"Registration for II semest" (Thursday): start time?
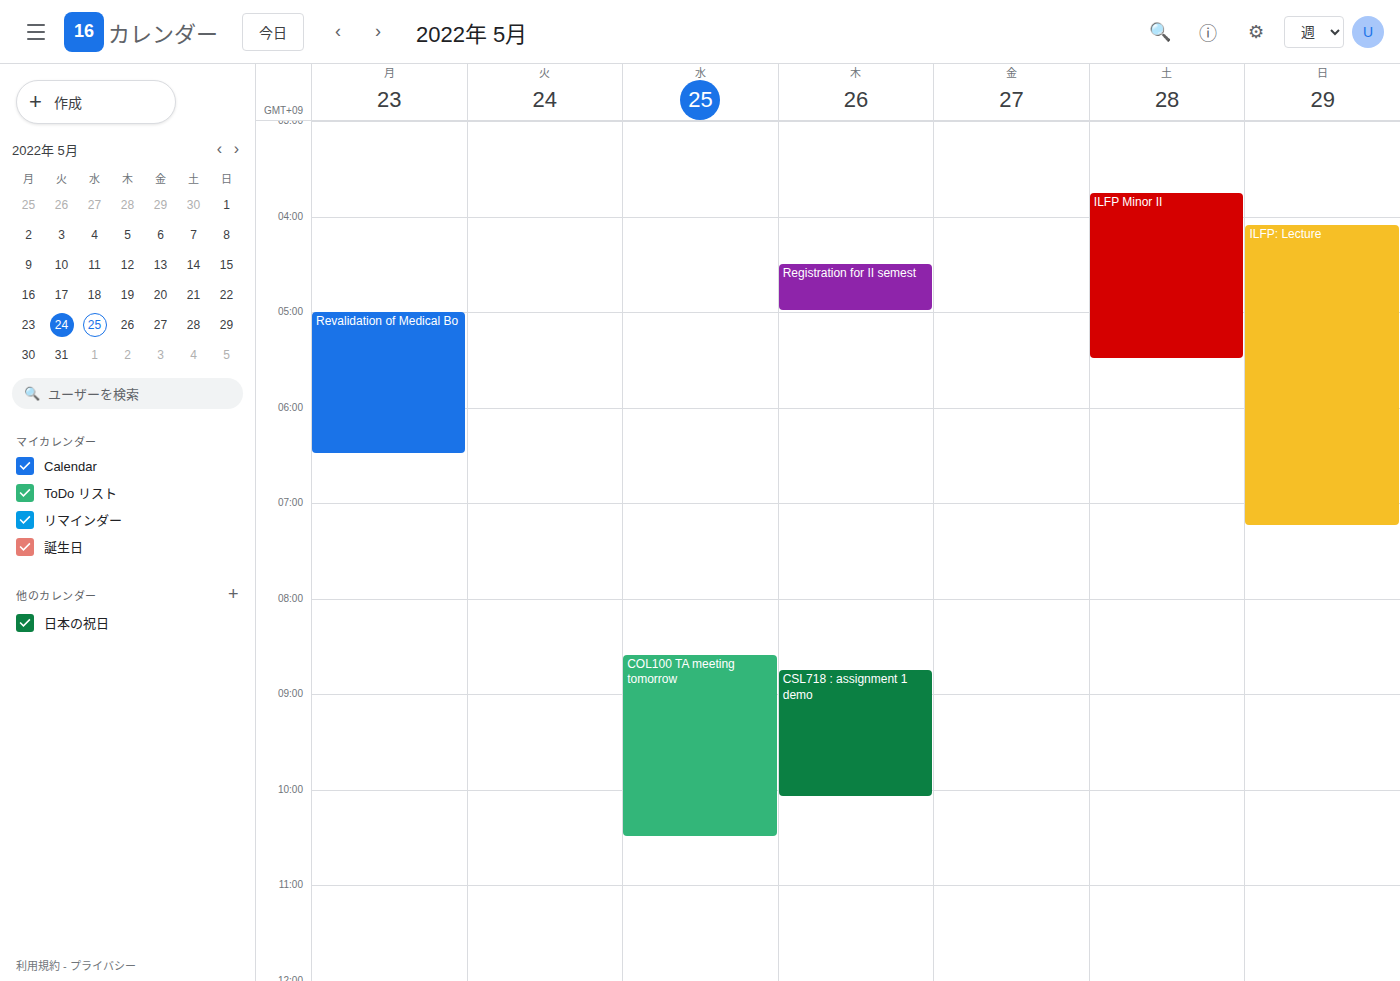
4:30 AM